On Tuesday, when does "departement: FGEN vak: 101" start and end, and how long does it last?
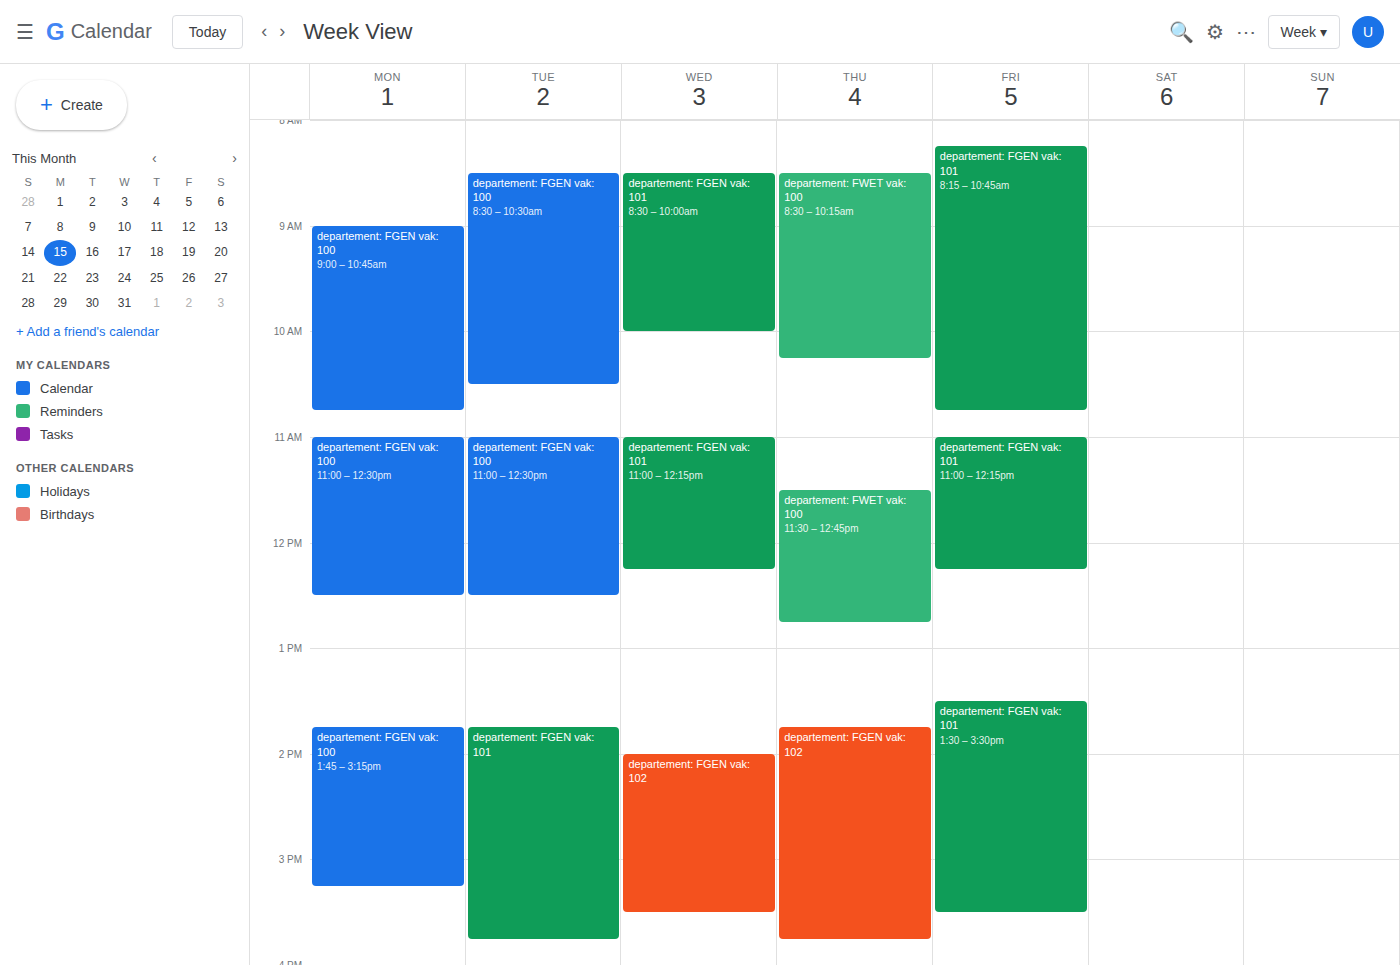
1:45 PM to 3:45 PM, 2 hours